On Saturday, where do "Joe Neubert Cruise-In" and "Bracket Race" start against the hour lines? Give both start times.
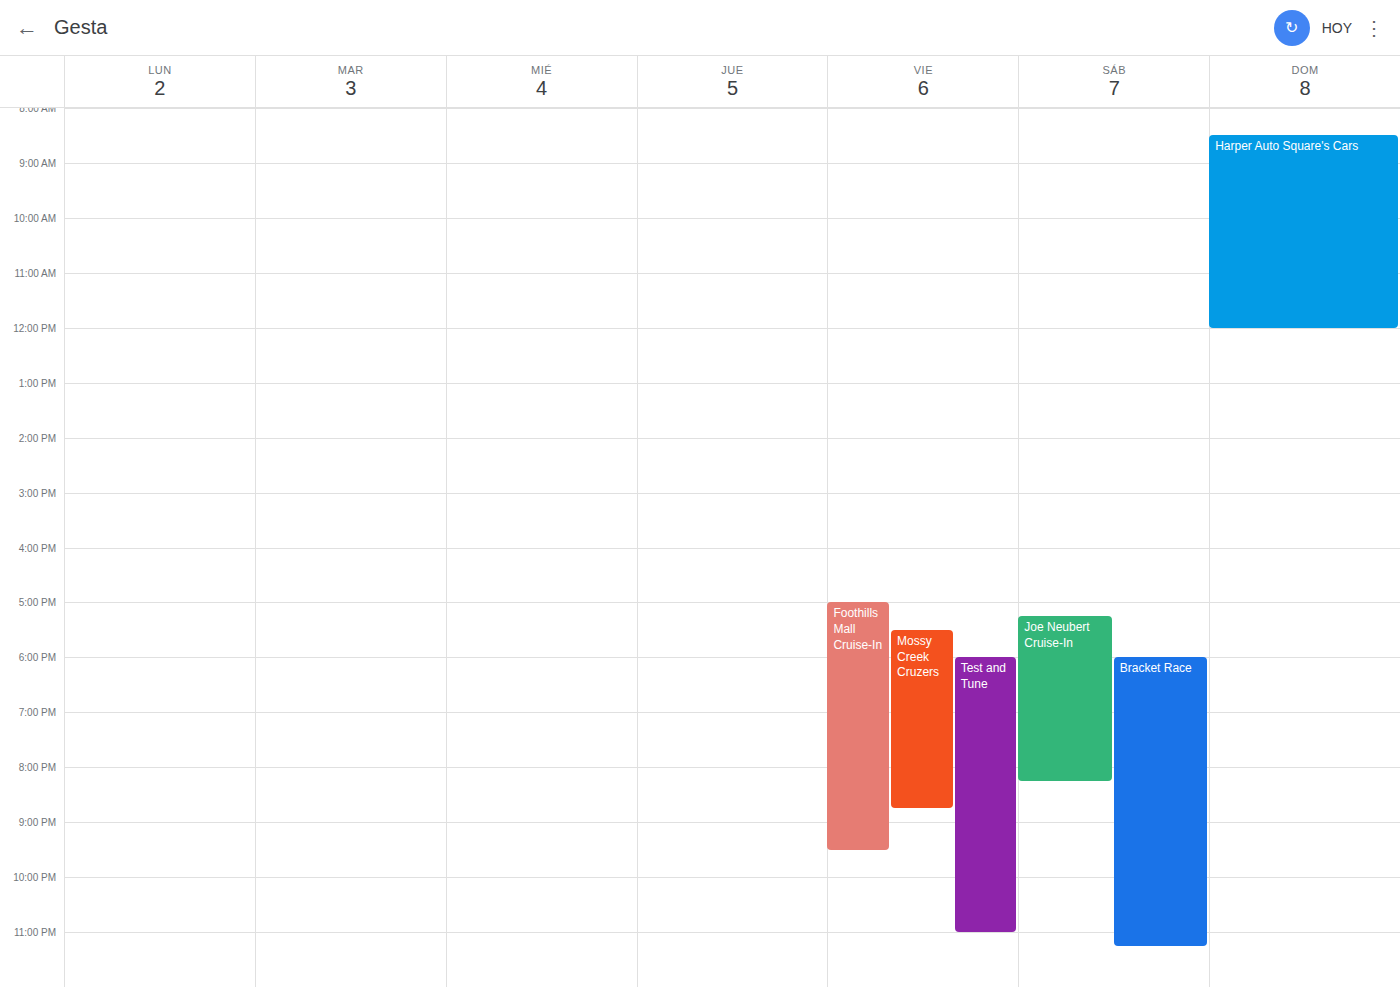
"Joe Neubert Cruise-In": 5:15 PM, neither: a quarter of the way from the 5 PM line to the 6 PM line. "Bracket Race": 6:00 PM, exactly on the 6 PM line.